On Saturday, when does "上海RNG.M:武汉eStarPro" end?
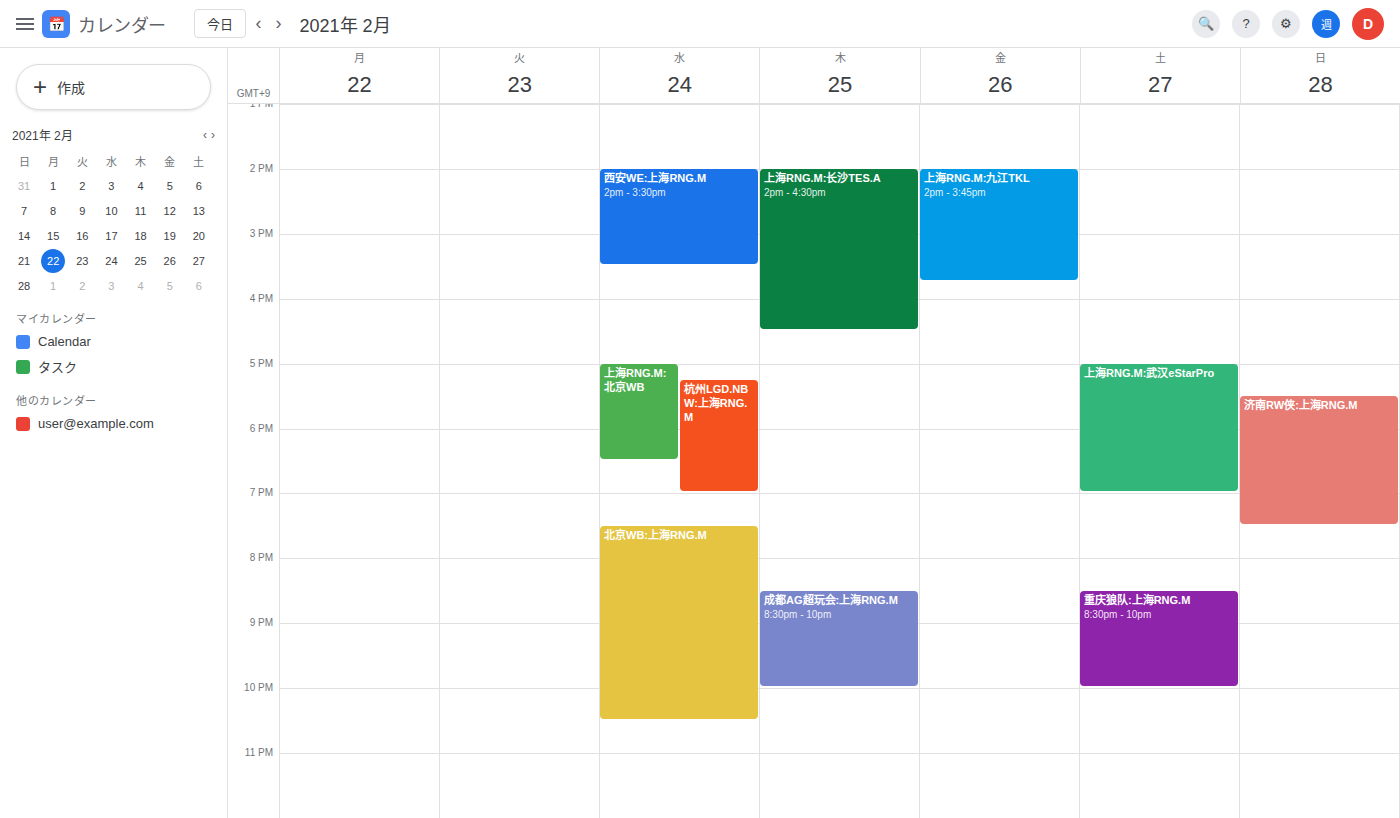
7:00 PM